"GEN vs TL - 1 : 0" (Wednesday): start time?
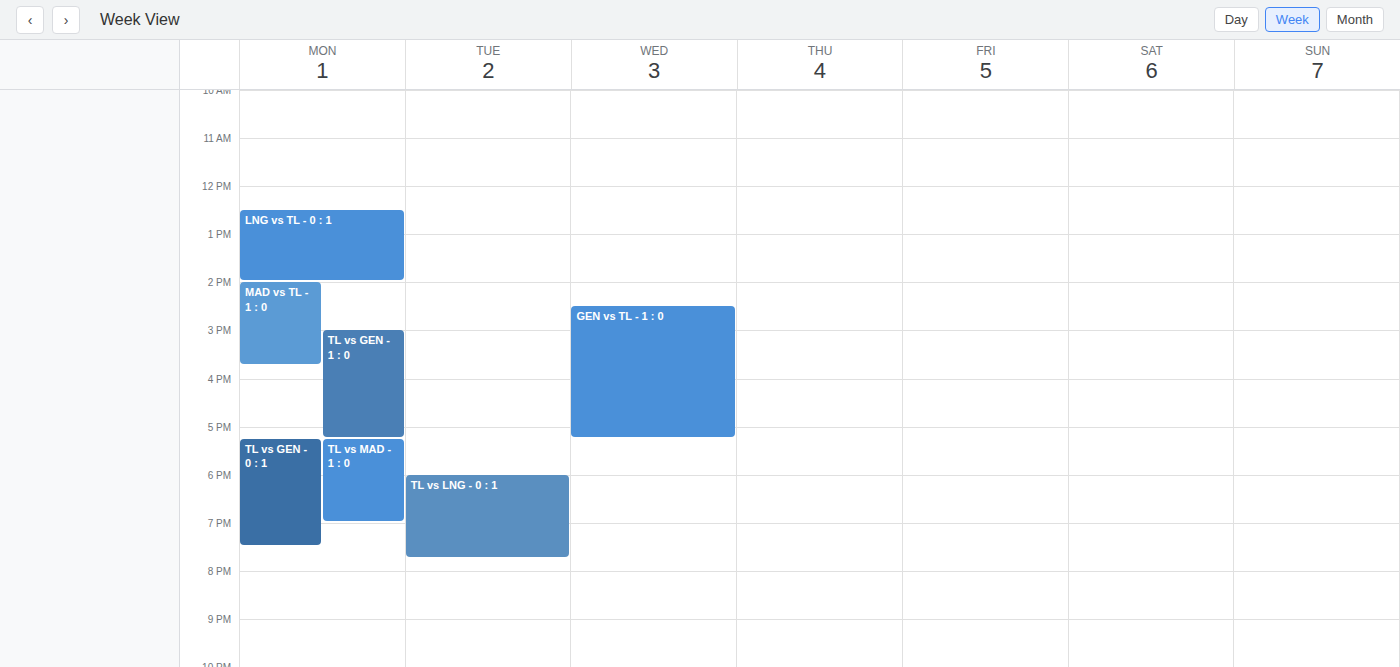
2:30 PM